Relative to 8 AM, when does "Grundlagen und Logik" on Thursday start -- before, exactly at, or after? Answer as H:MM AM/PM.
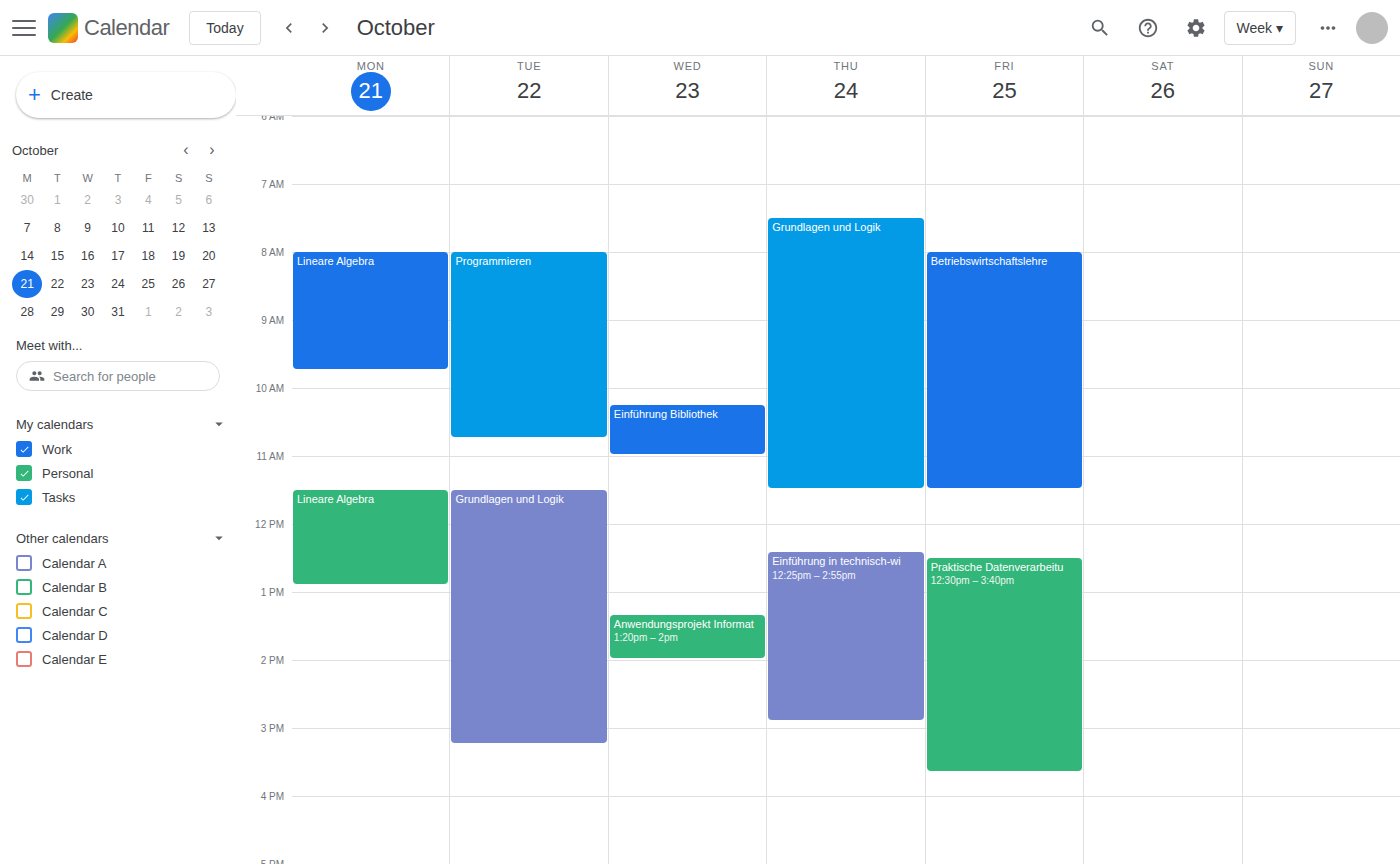
7:30 AM -- before 8 AM, 30 minutes above the 8 AM line.